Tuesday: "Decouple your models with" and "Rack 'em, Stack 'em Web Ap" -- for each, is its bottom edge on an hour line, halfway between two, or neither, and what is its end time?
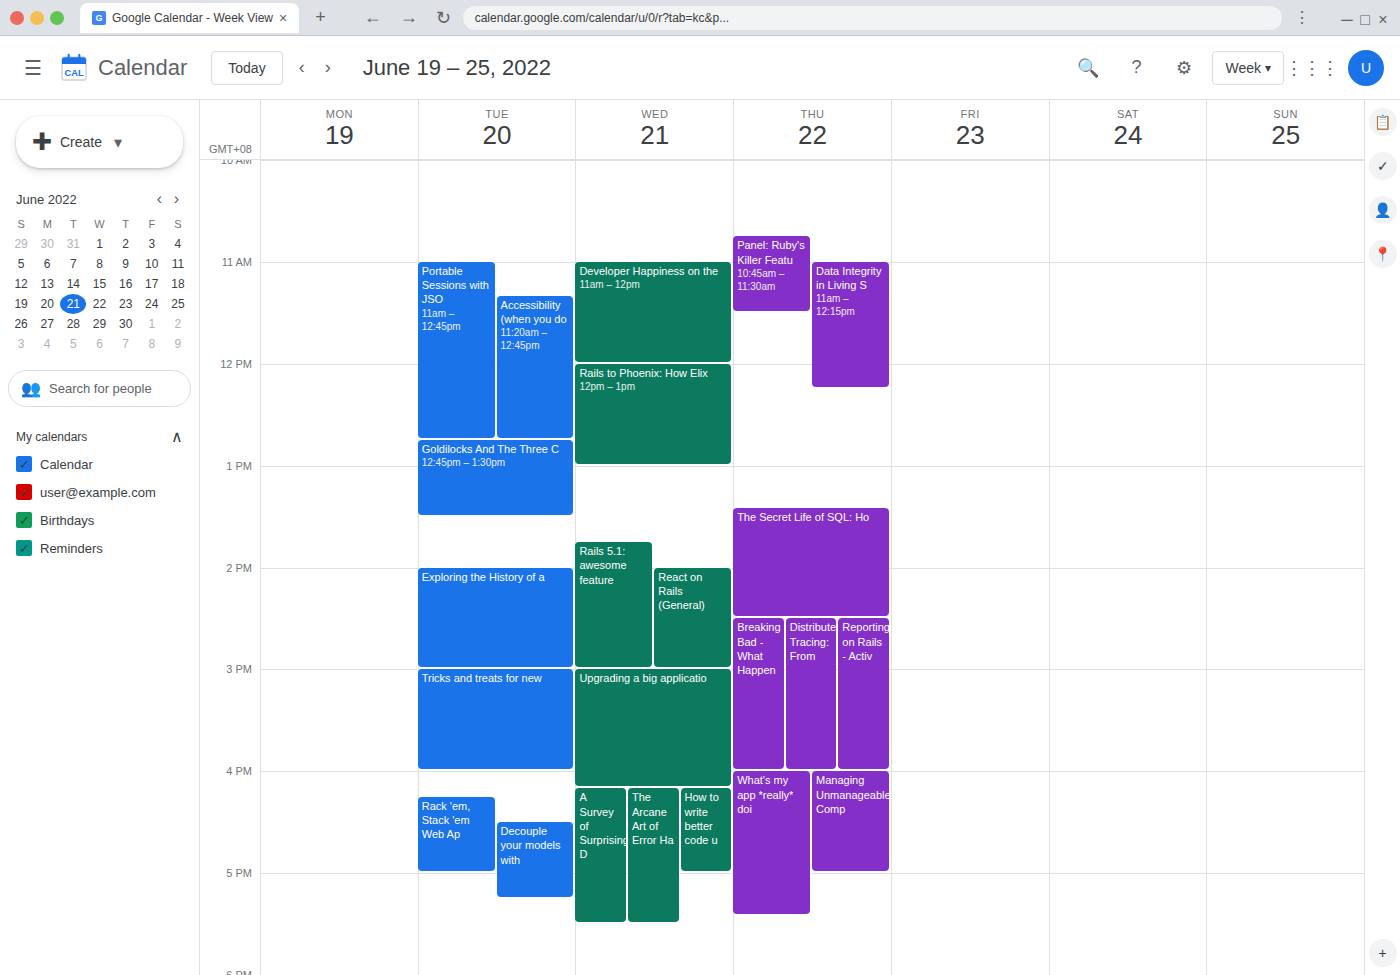
"Decouple your models with": 17:15, neither: a quarter of the way from the 17:00 line to the 18:00 line. "Rack 'em, Stack 'em Web Ap": 17:00, exactly on the 17:00 line.